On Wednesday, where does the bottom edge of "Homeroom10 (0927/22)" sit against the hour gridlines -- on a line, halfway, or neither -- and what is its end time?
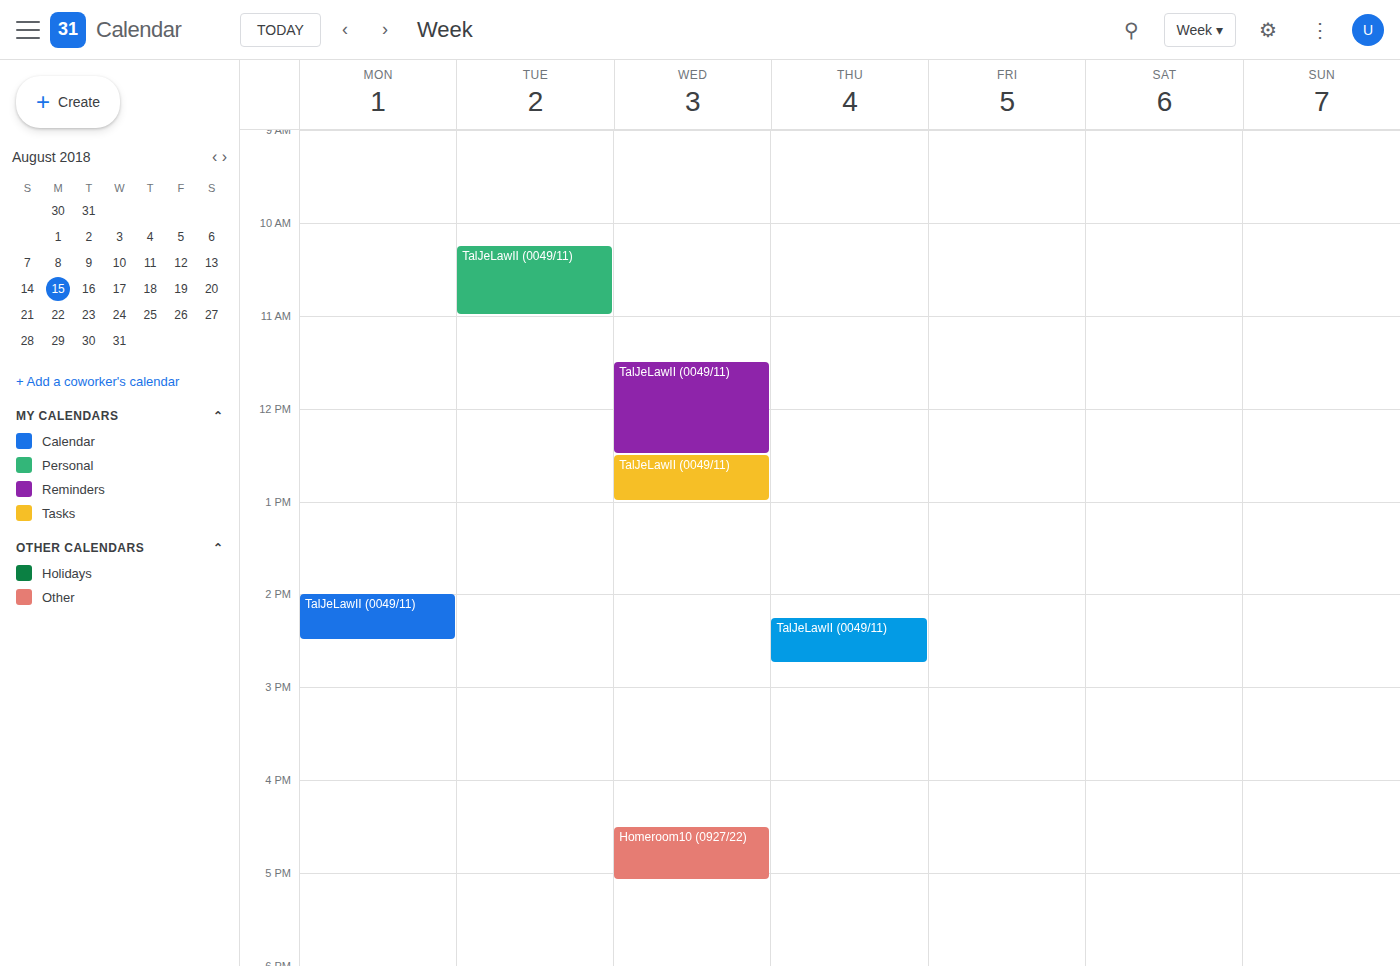
5:05 PM -- neither: 5 minutes below the 5 PM line and 55 minutes above the 6 PM line.